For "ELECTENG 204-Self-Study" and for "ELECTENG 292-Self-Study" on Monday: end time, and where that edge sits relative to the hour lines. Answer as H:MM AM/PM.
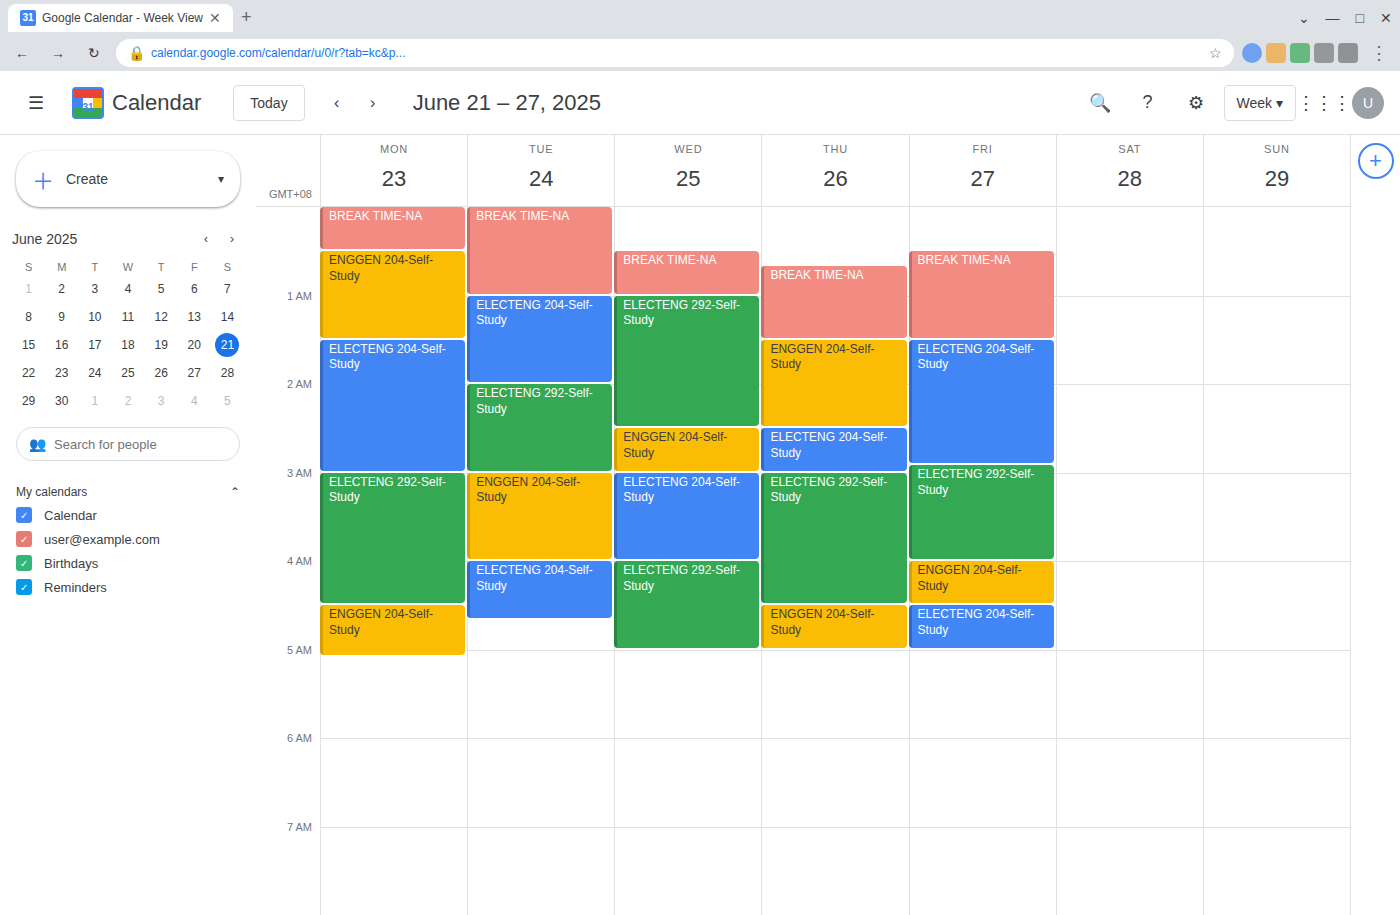
"ELECTENG 204-Self-Study": 3:00 AM, exactly on the 3 AM line. "ELECTENG 292-Self-Study": 4:30 AM, halfway between the 4 AM and 5 AM lines.